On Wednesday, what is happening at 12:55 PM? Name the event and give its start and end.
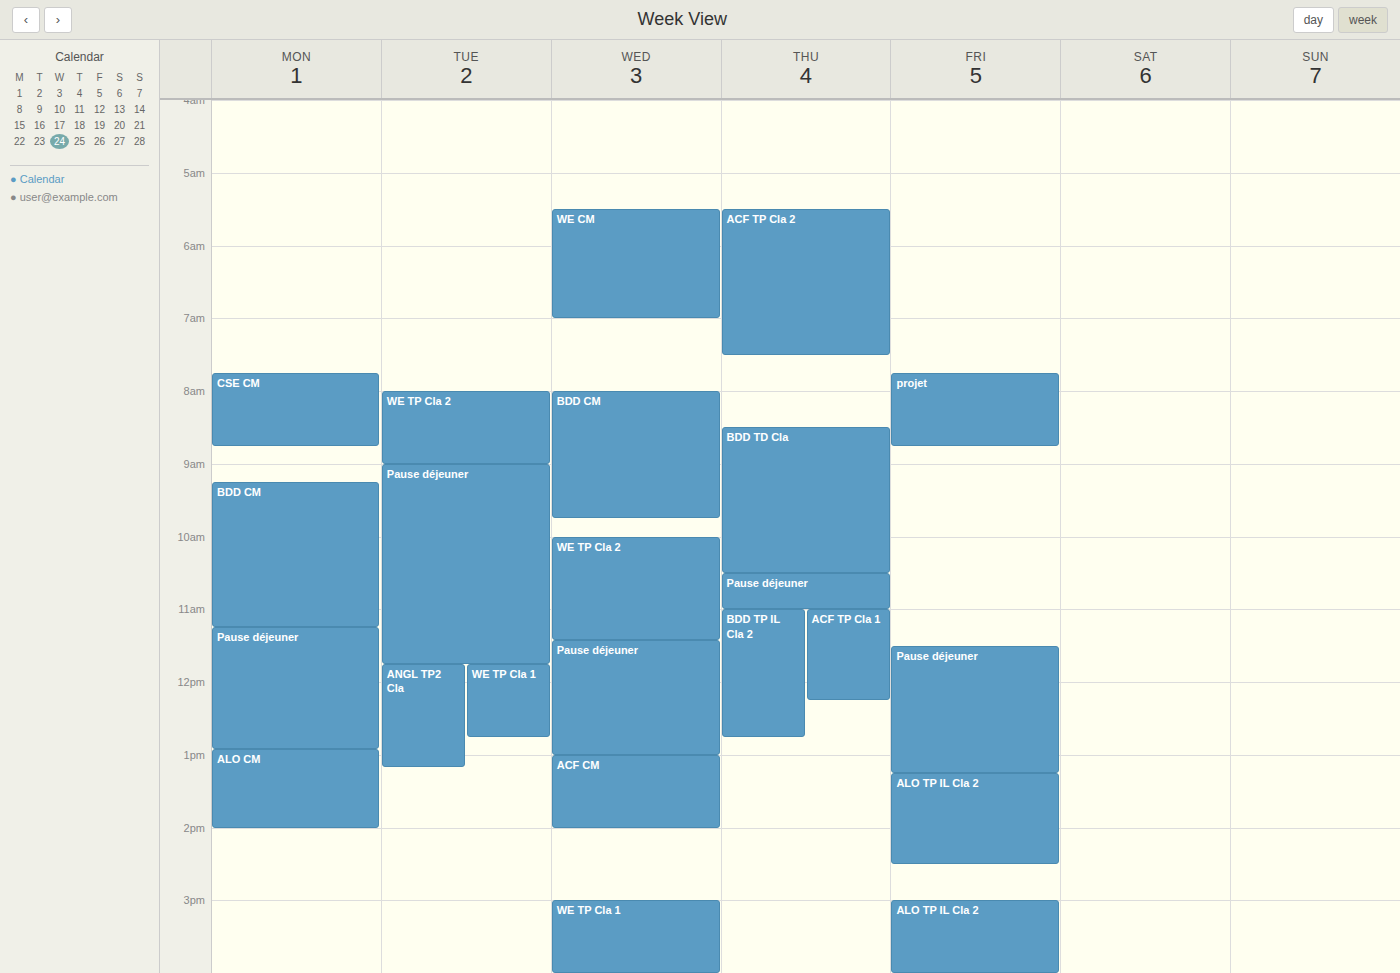
"Pause déjeuner", 11:25 AM to 1:00 PM